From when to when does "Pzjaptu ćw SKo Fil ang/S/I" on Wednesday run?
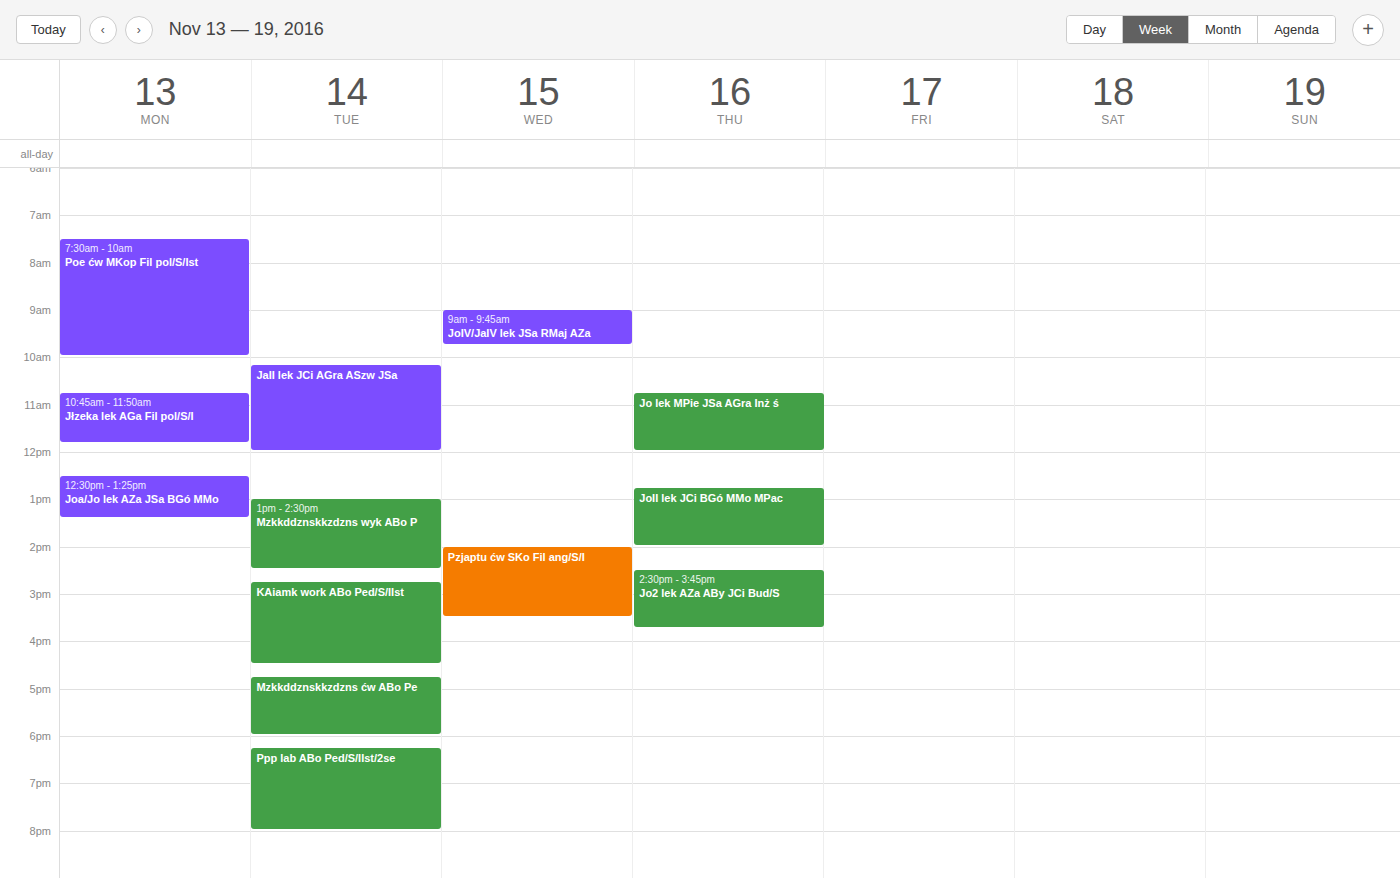
2:00 PM to 3:30 PM